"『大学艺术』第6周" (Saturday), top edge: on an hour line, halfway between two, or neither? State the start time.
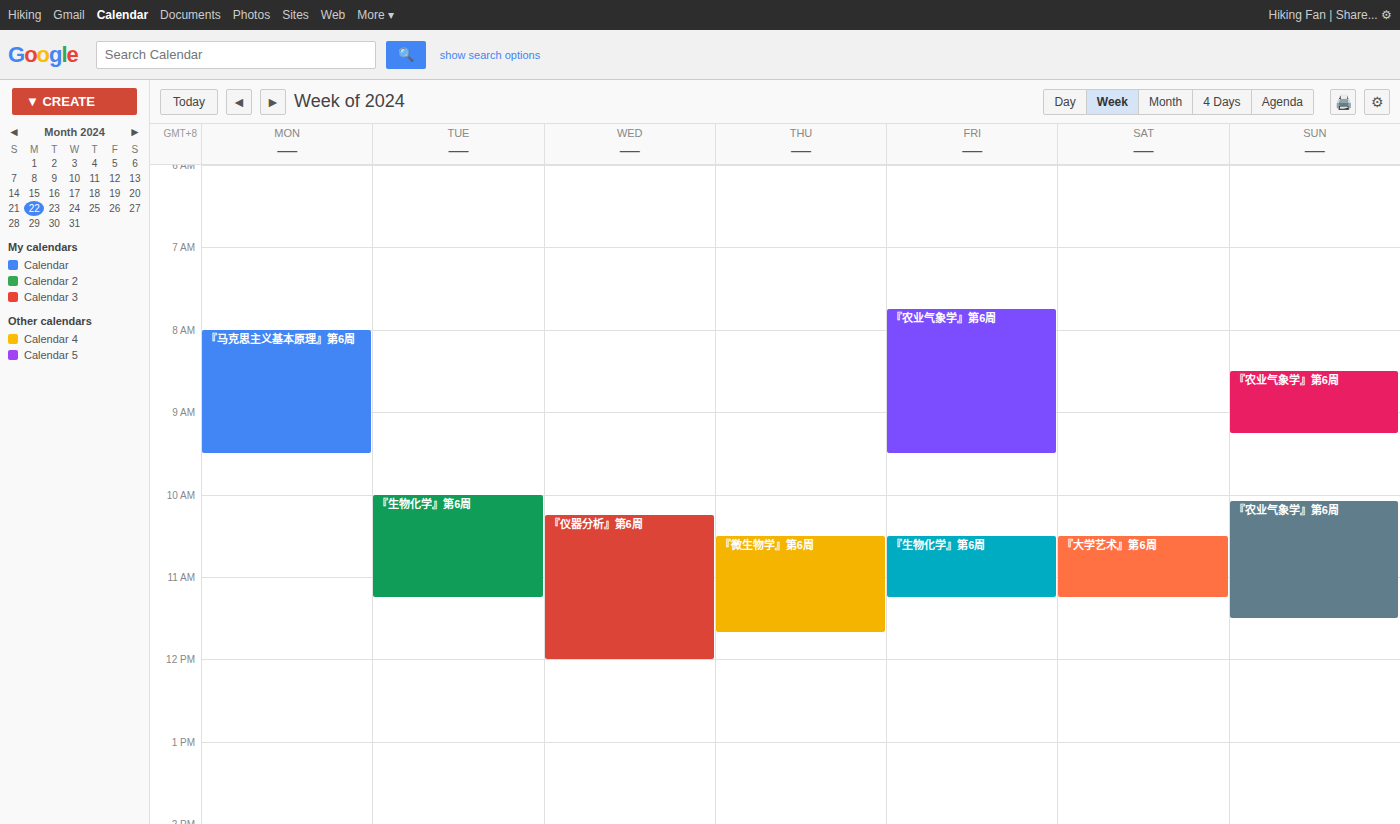
10:30 AM -- halfway between the 10 AM and 11 AM lines.